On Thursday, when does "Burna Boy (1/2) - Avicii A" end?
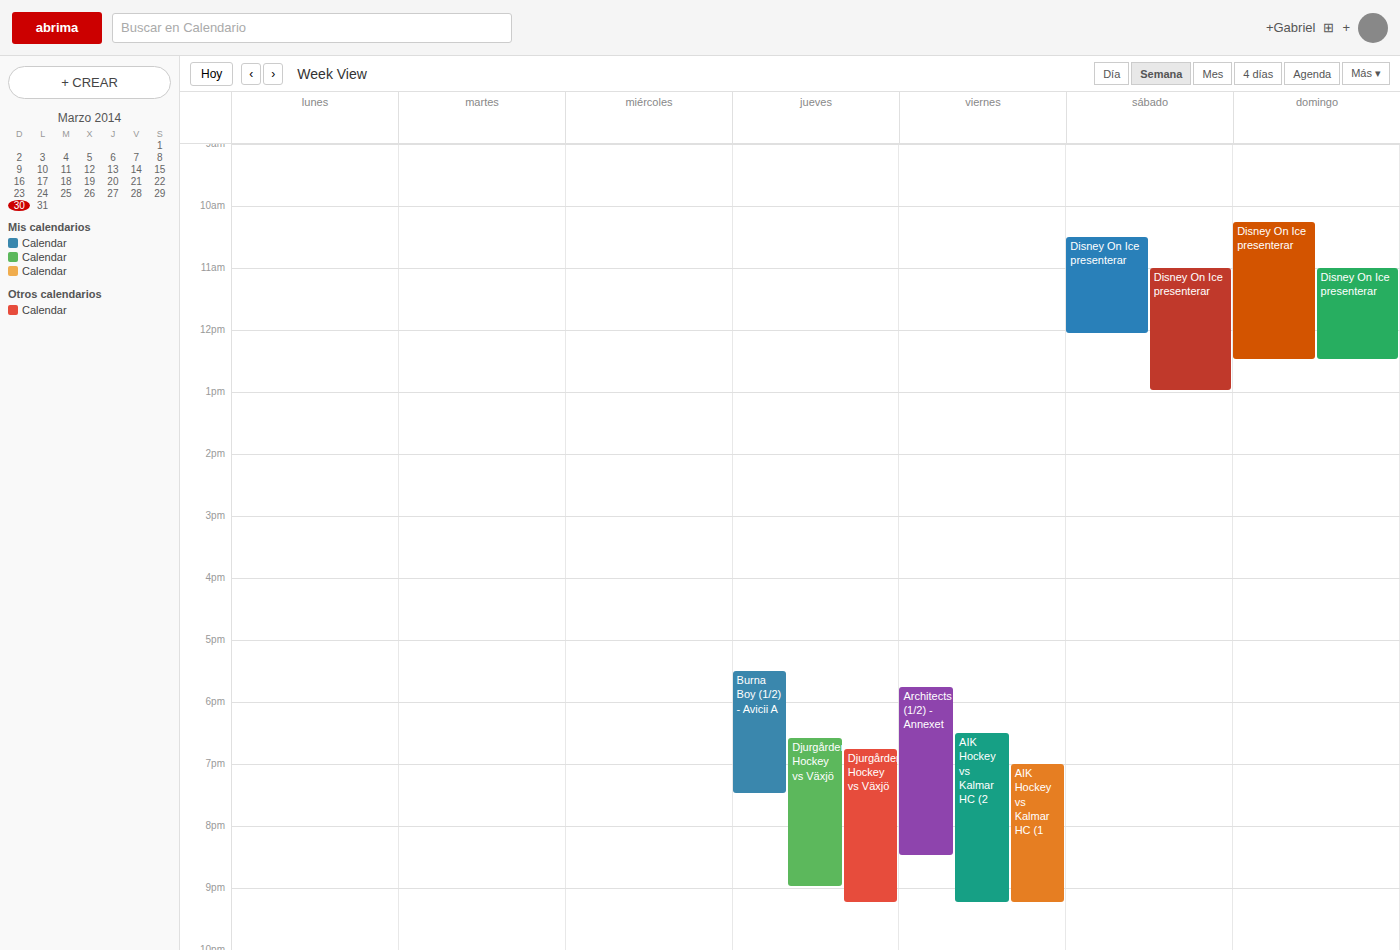
7:30 PM